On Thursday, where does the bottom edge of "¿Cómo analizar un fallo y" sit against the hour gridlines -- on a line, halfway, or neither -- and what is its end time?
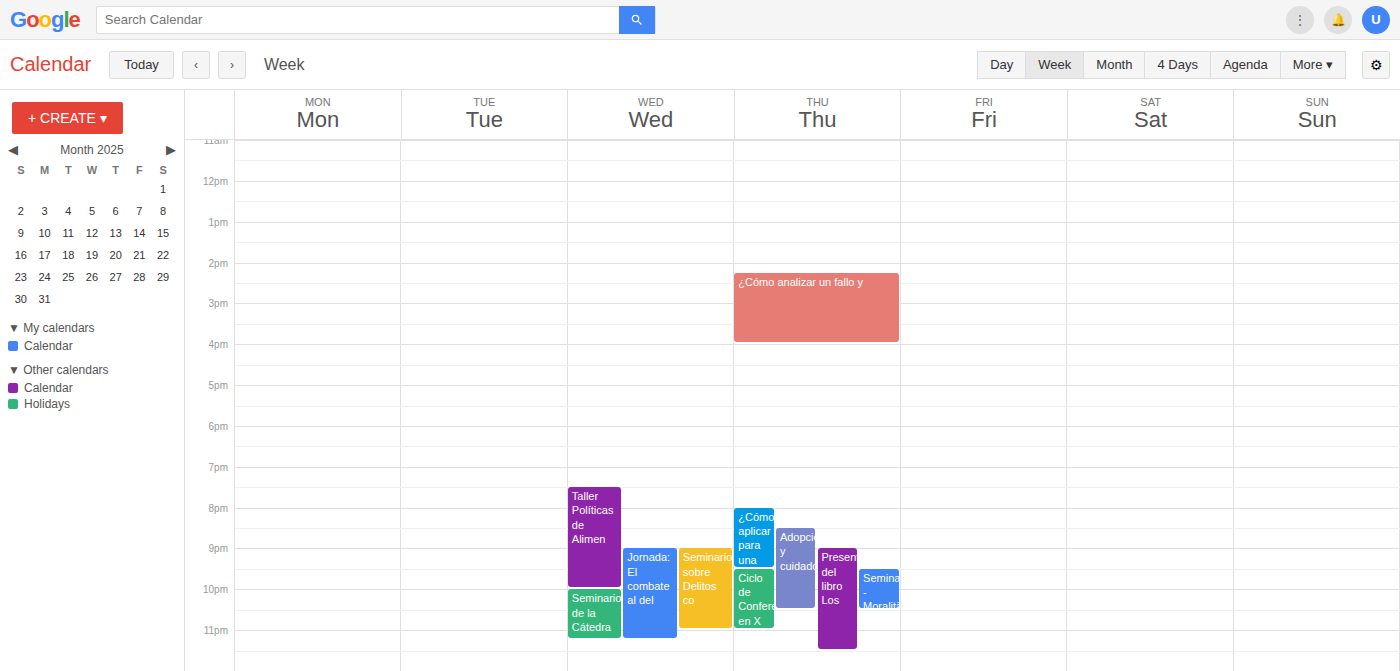
4:00 PM -- exactly on the 4 PM line.